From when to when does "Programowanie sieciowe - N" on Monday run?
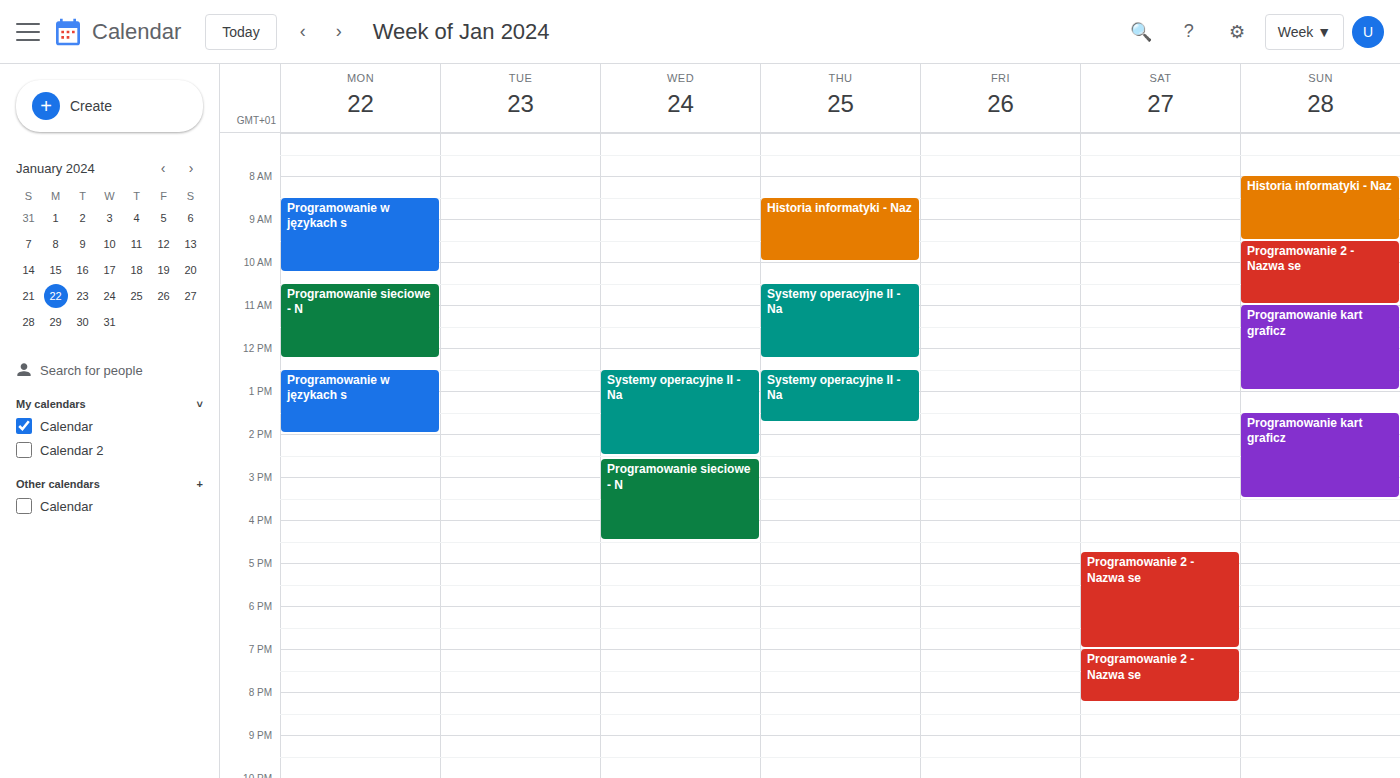
10:30 AM to 12:15 PM